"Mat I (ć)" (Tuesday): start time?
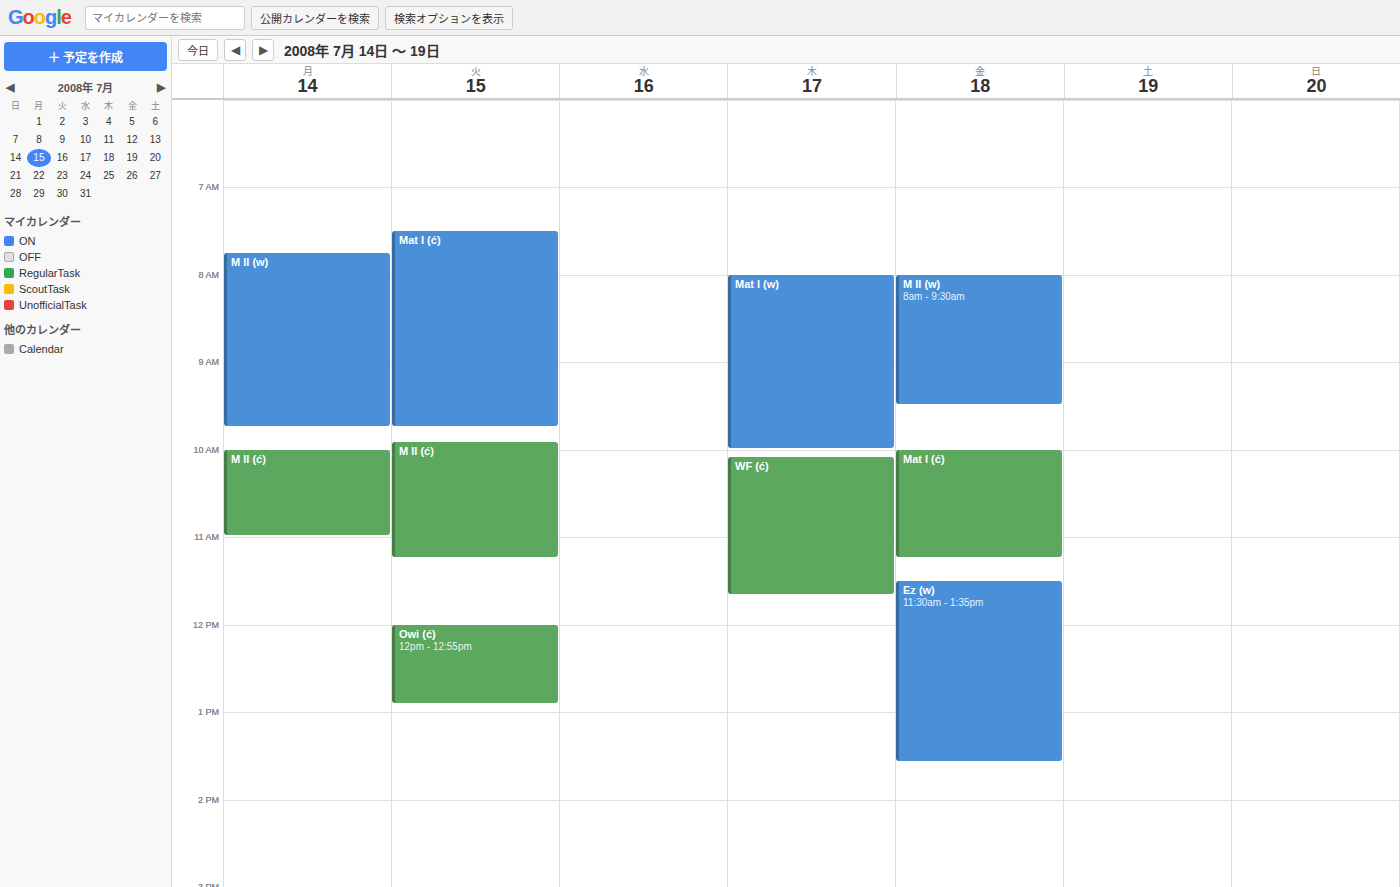
07:30